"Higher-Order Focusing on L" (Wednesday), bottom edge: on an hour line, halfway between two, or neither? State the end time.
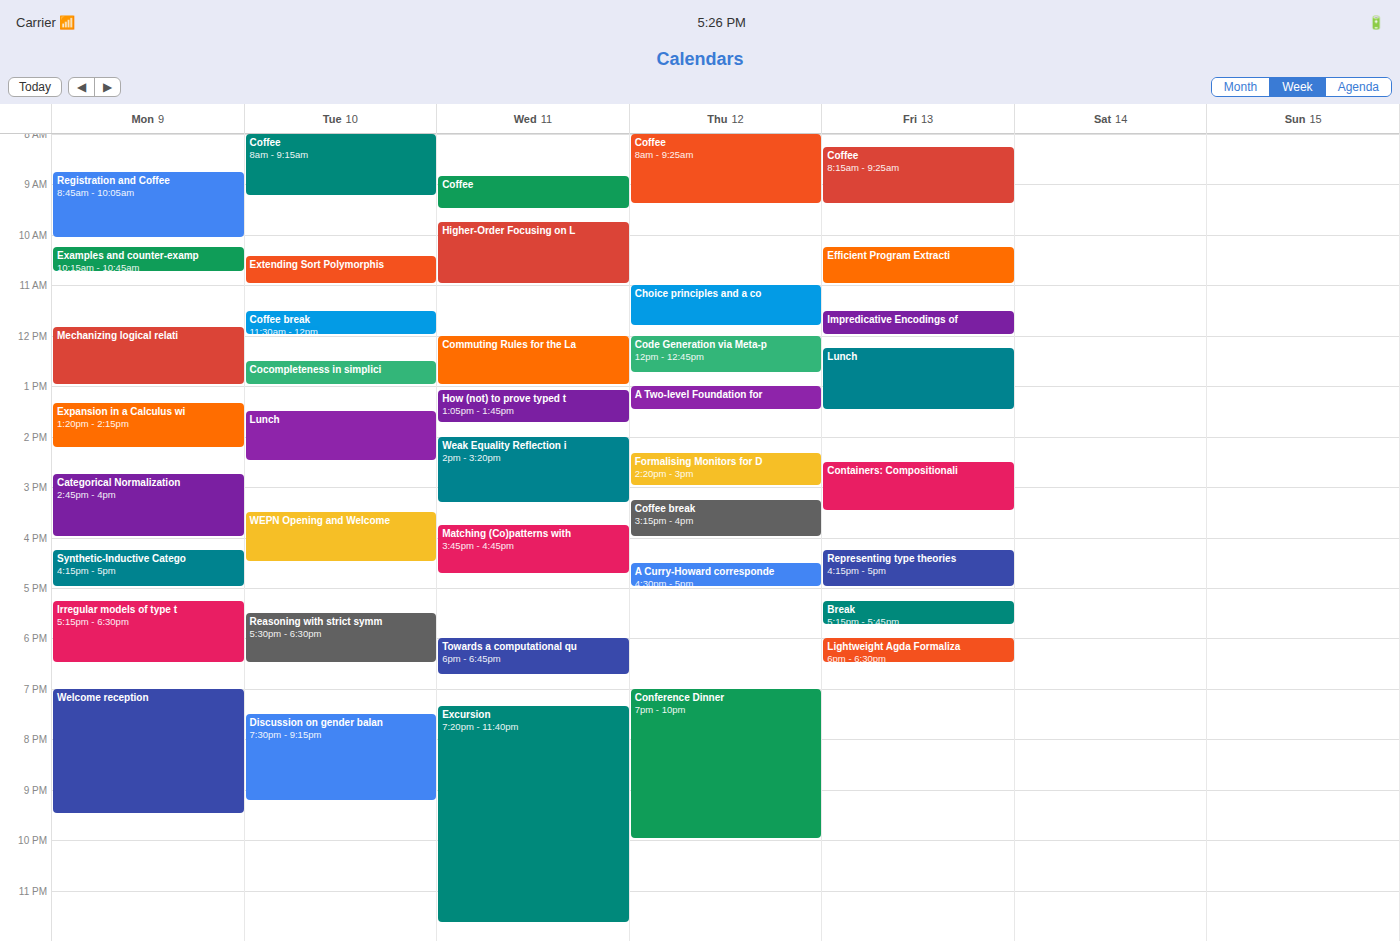
11:00 -- exactly on the 11:00 line.